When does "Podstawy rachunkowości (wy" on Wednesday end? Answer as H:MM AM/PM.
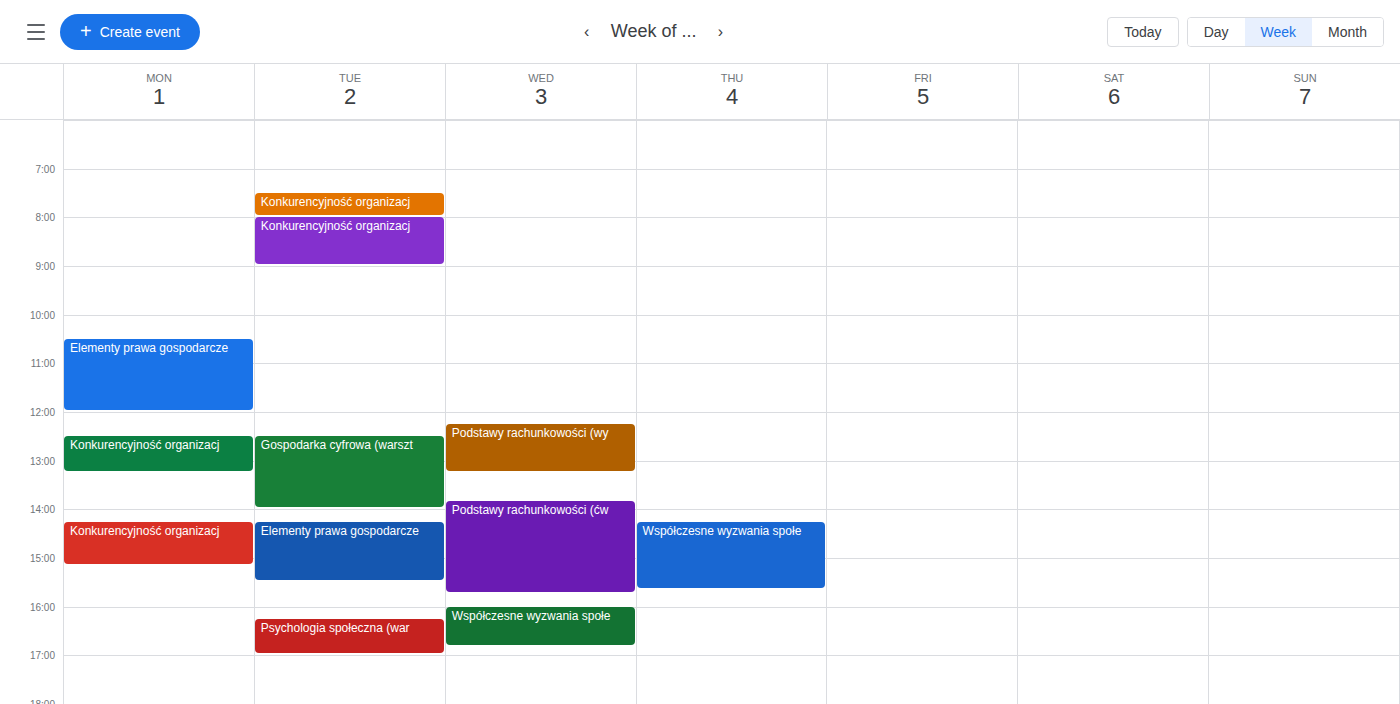
1:15 PM